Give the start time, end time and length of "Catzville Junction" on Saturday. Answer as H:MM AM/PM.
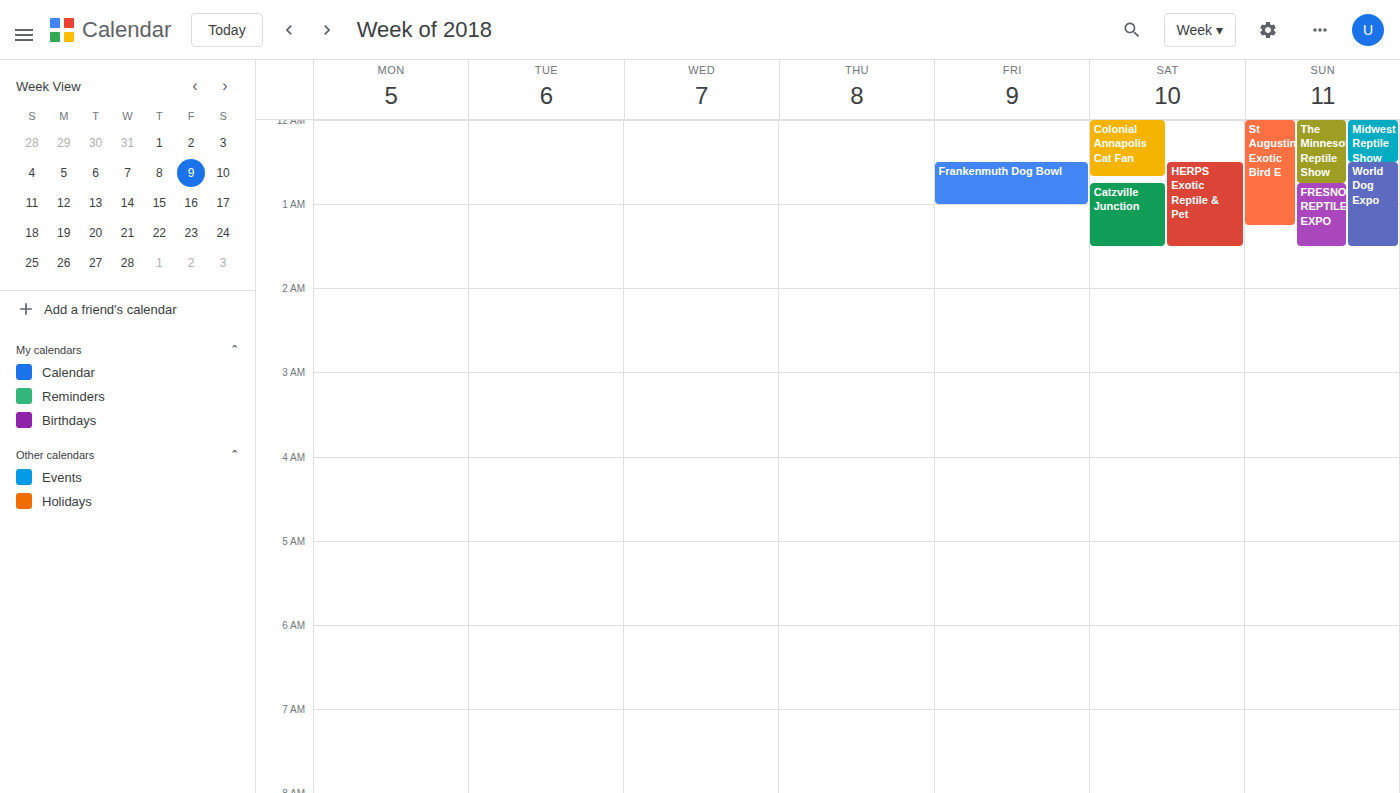
12:45 AM to 1:30 AM, 45 minutes